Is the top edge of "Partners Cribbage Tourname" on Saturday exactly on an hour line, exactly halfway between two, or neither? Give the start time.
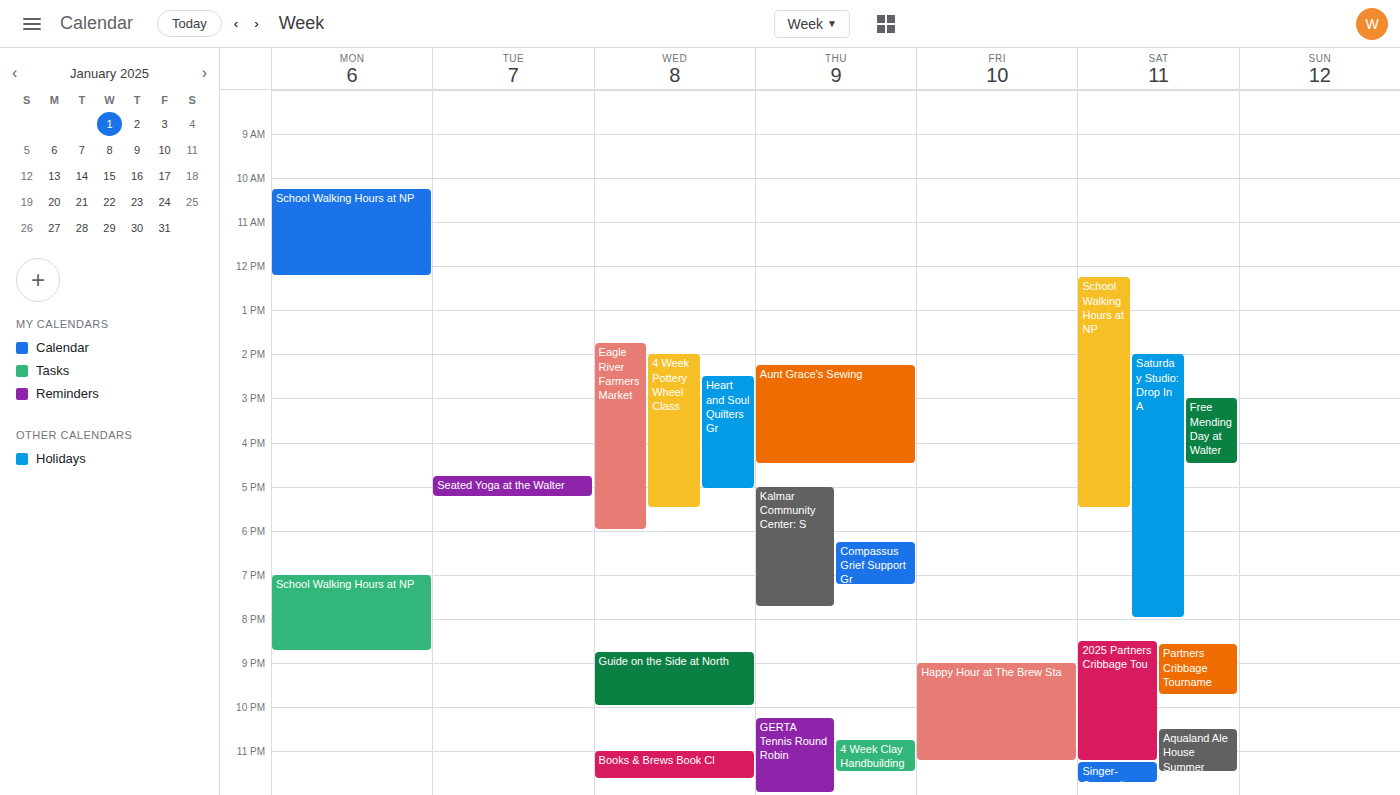
8:35 PM -- neither: 35 minutes below the 8 PM line and 25 minutes above the 9 PM line.